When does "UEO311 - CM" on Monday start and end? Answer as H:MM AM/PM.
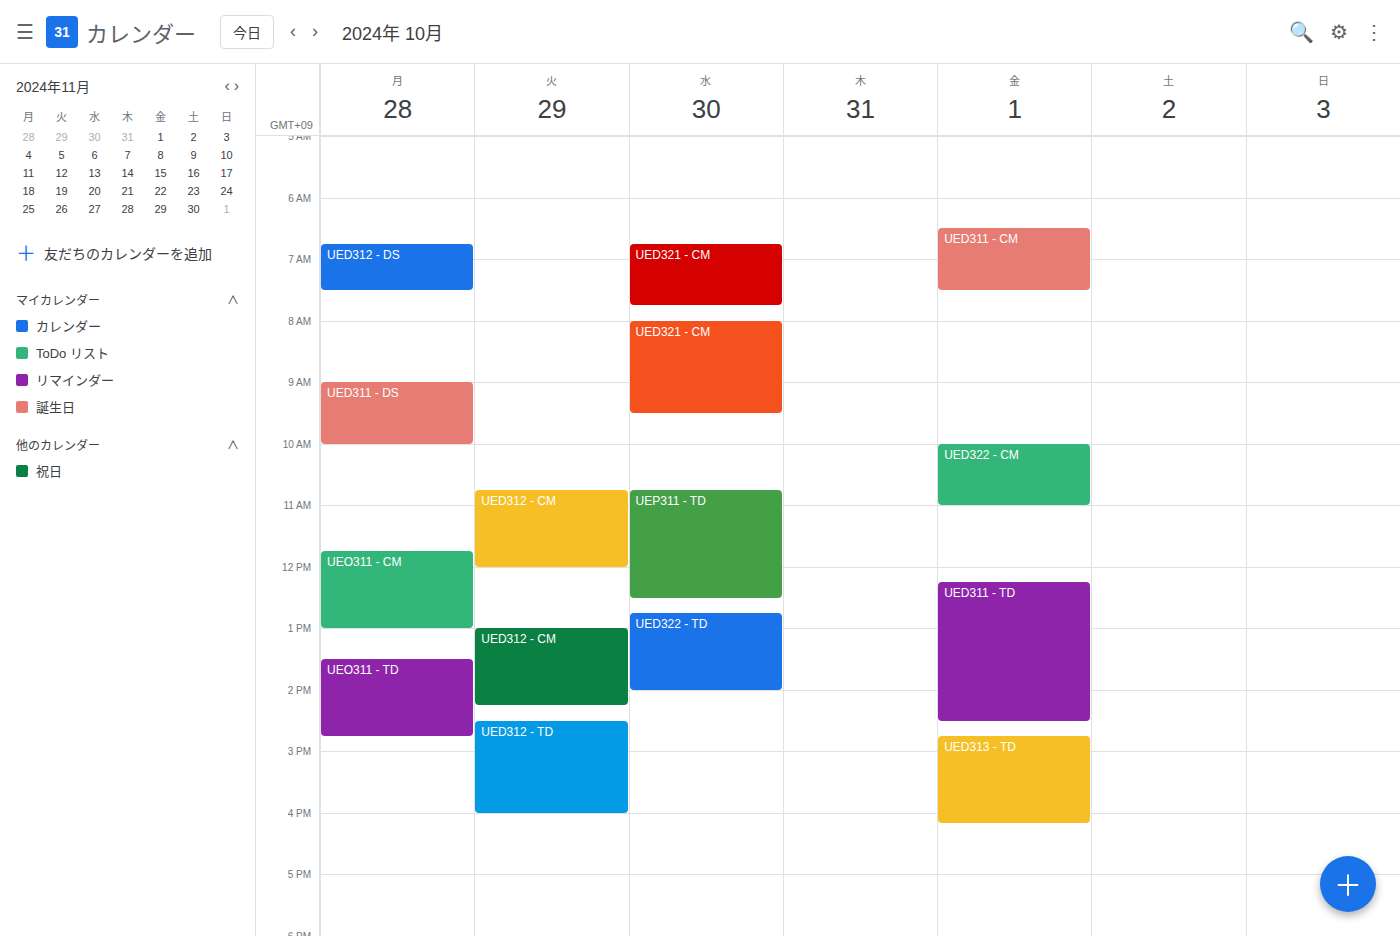
11:45 AM to 1:00 PM